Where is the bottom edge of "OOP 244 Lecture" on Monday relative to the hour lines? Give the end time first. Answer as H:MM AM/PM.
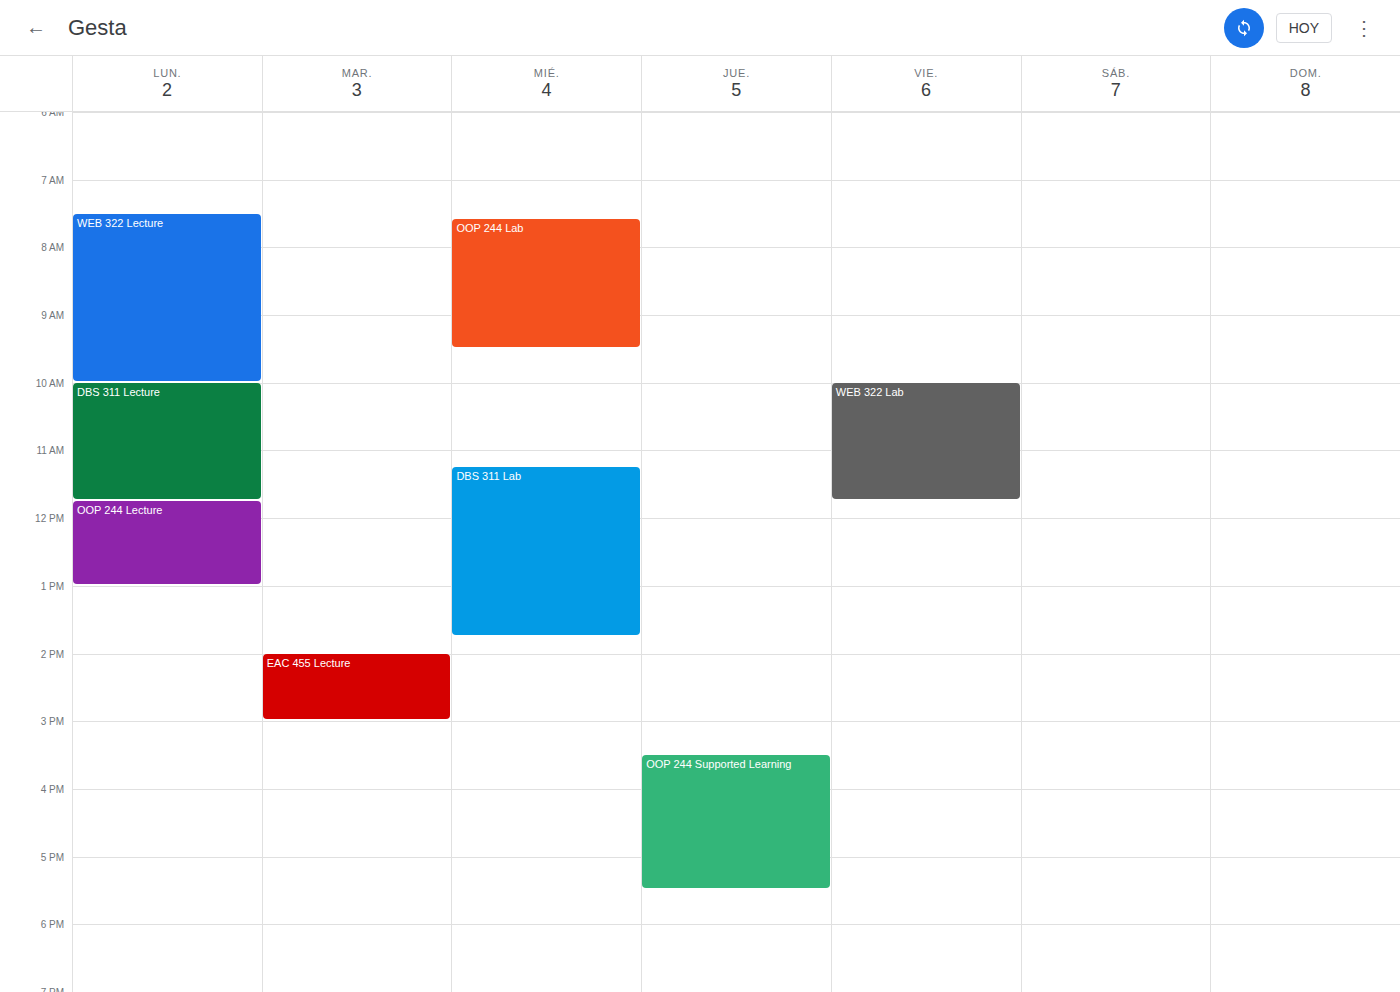
1:00 PM -- exactly on the 1 PM line.